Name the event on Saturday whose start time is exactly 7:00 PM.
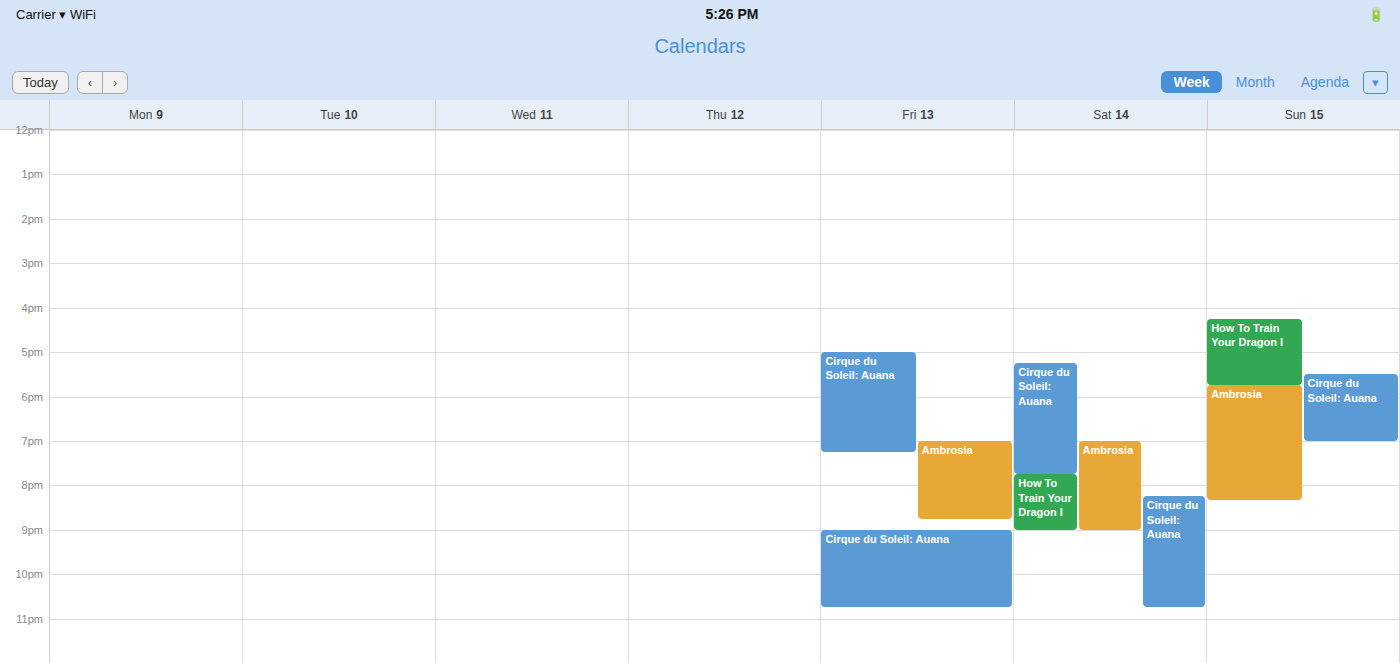
"Ambrosia"